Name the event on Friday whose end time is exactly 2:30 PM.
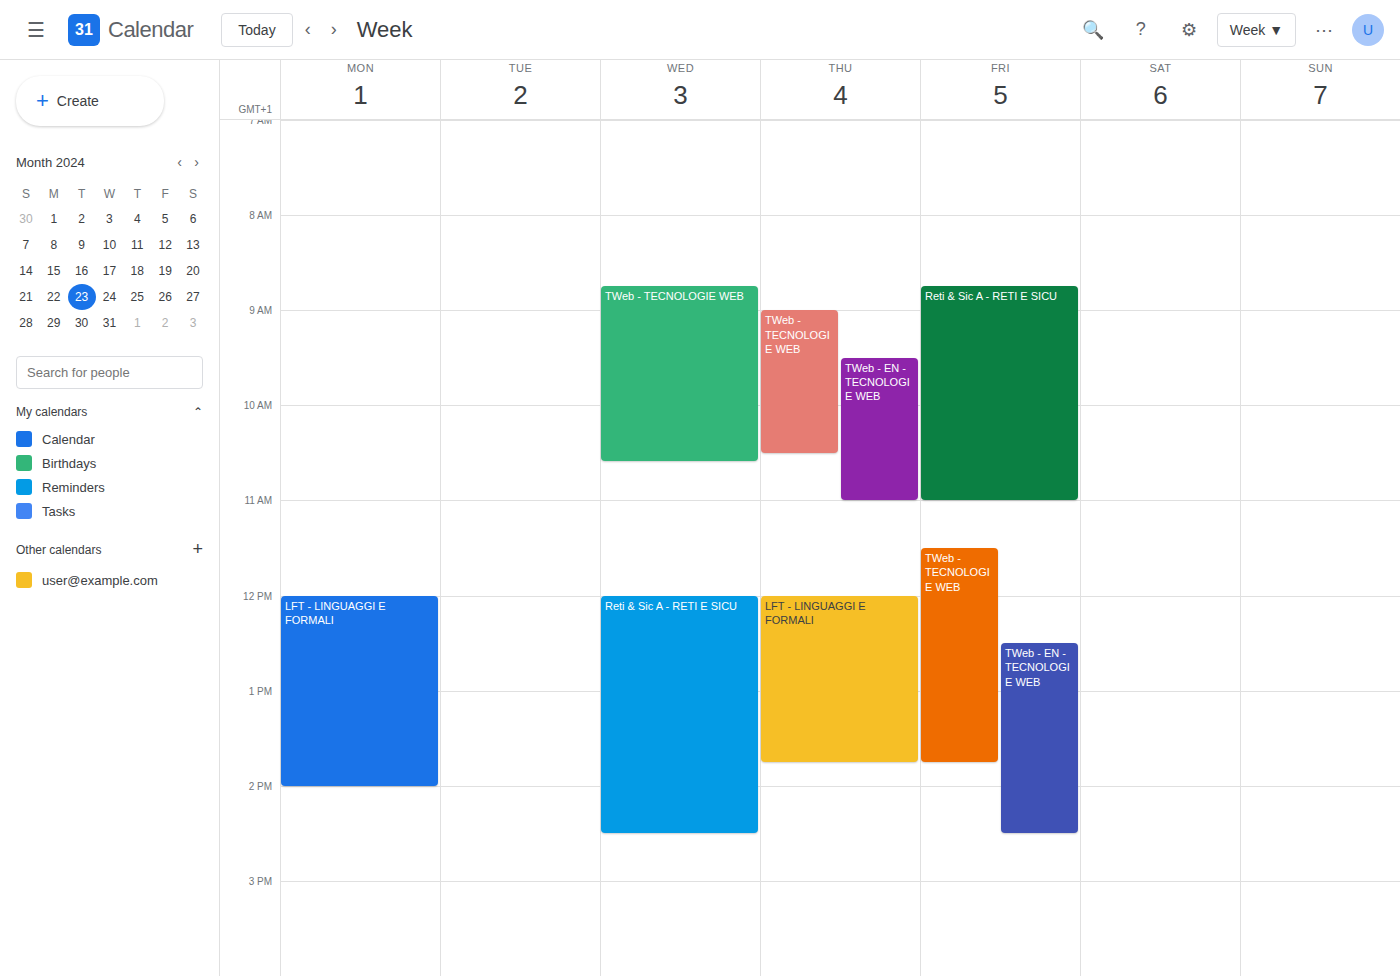
"TWeb - EN - TECNOLOGIE WEB"